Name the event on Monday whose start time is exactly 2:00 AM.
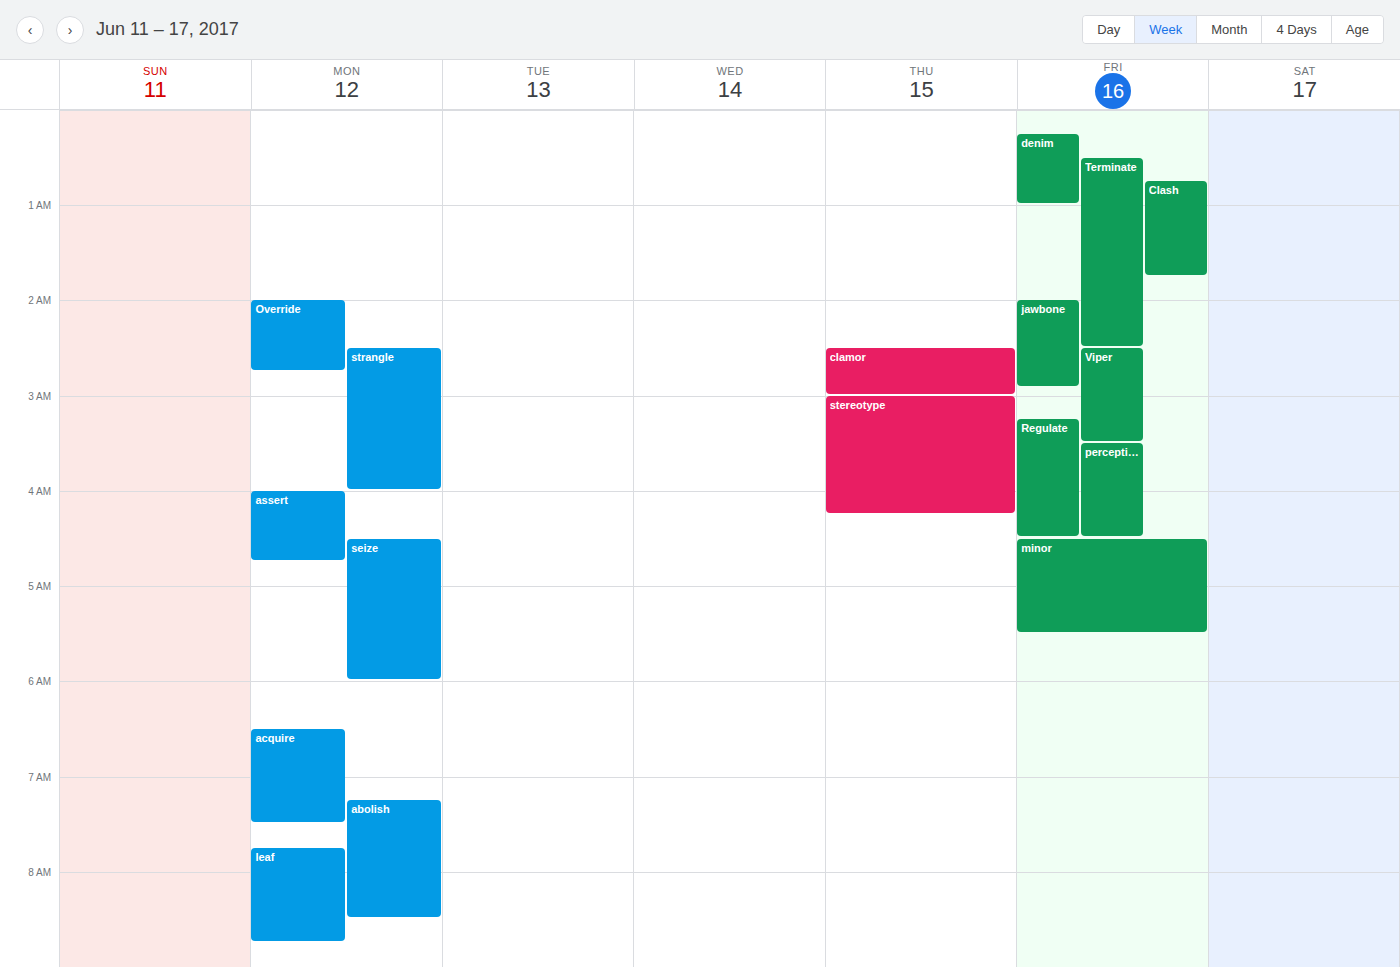
"Override"